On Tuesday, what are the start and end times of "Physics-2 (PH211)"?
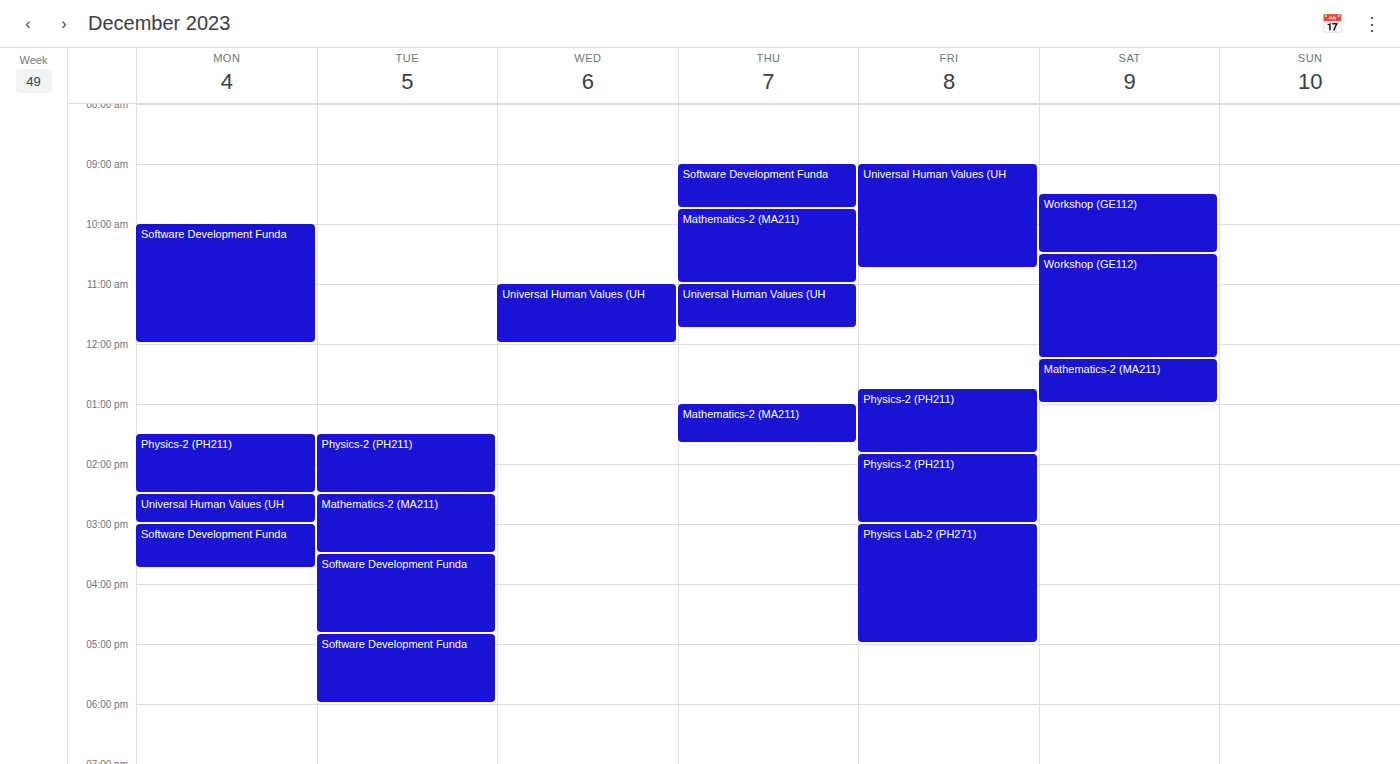
1:30 PM to 2:30 PM